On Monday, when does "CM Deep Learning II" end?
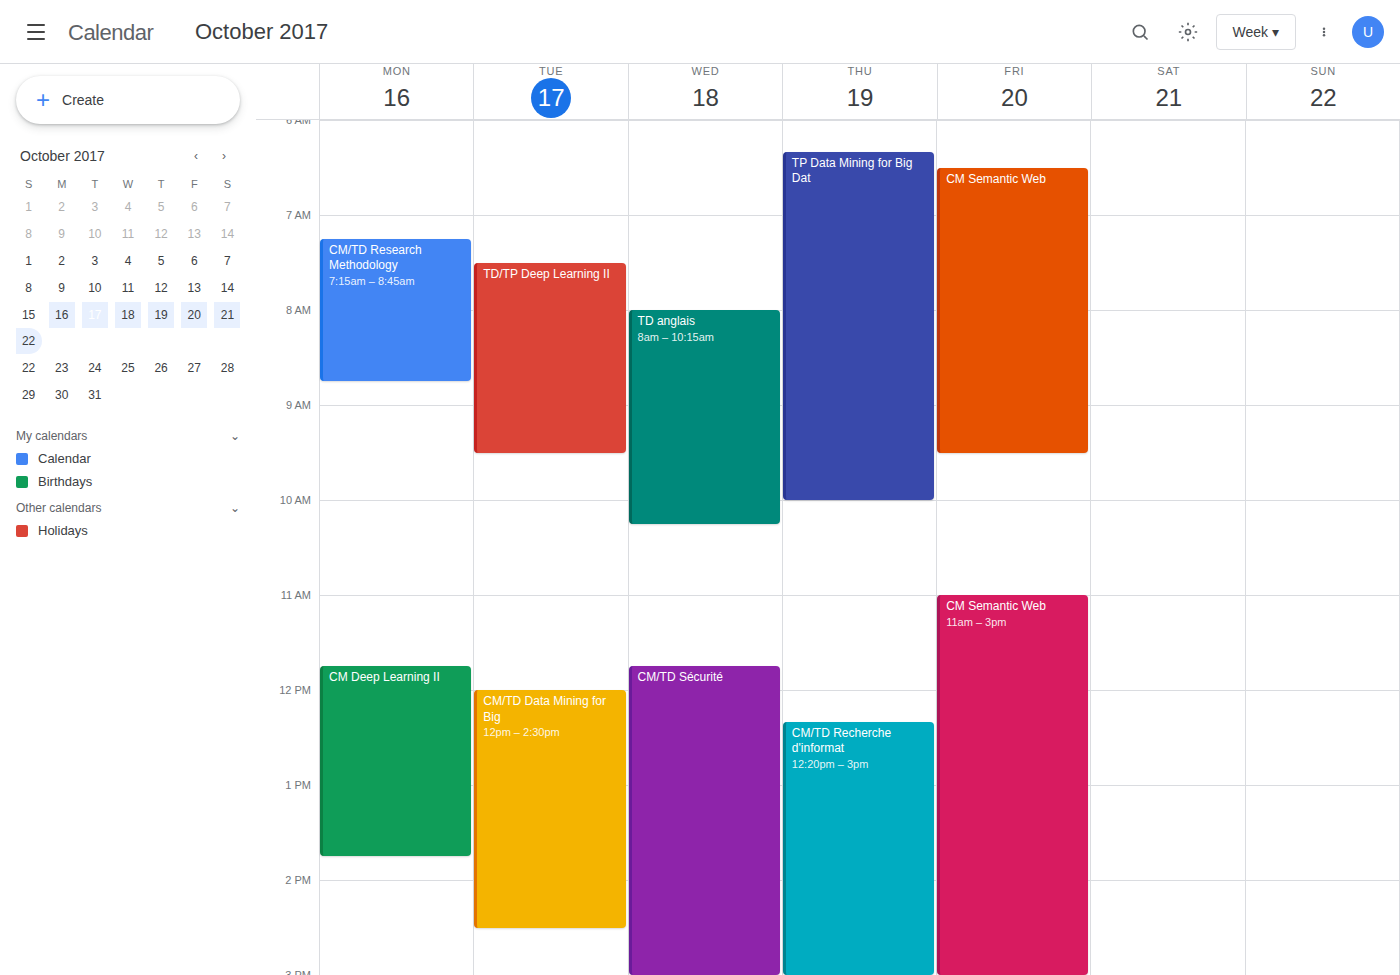
1:45 PM